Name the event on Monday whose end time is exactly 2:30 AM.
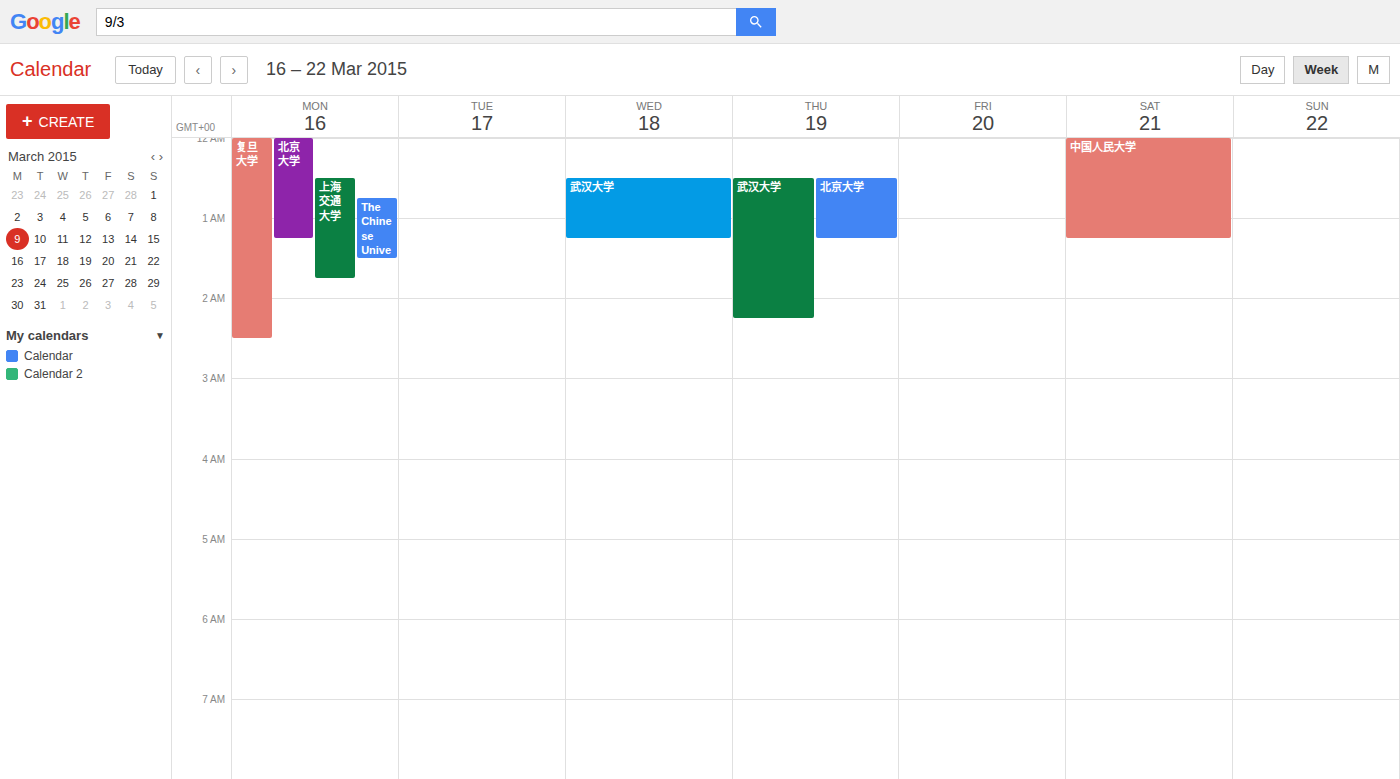
"复旦大学"